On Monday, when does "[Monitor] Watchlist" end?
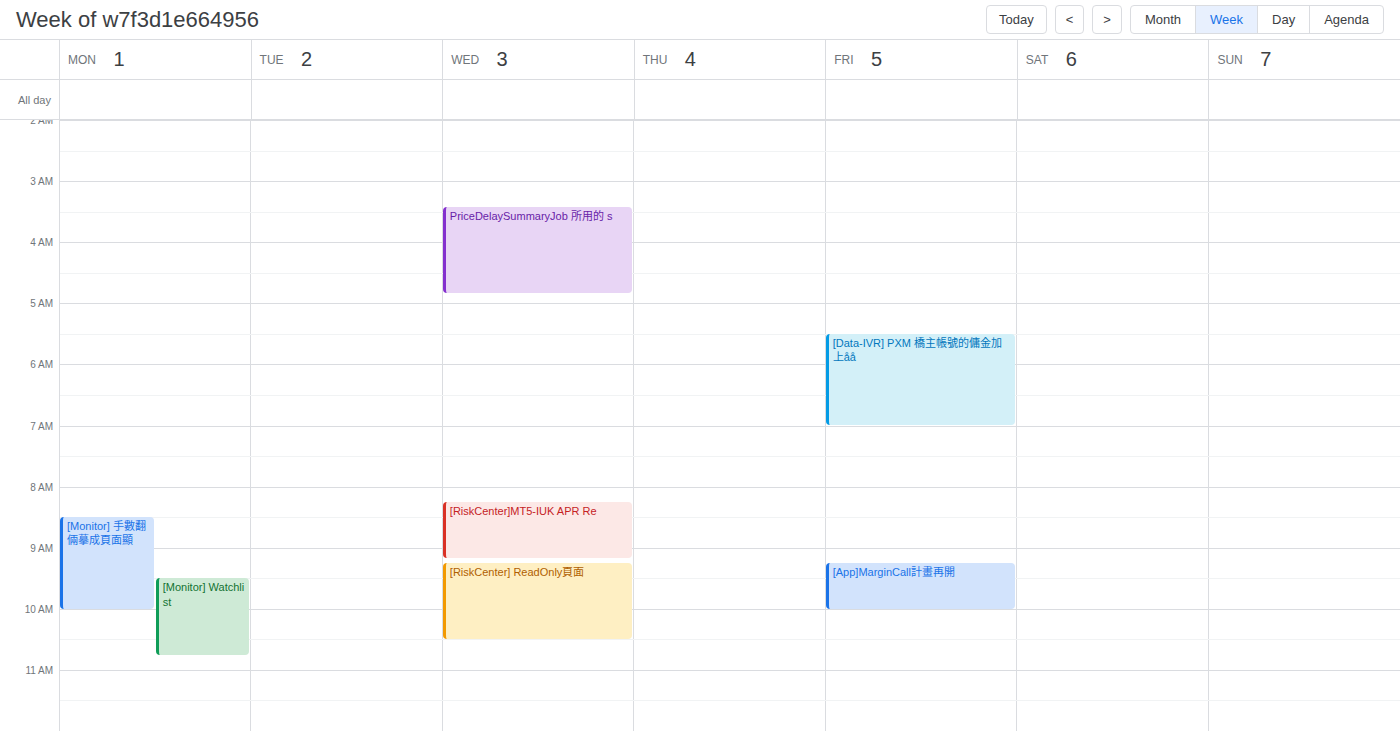
10:45 AM